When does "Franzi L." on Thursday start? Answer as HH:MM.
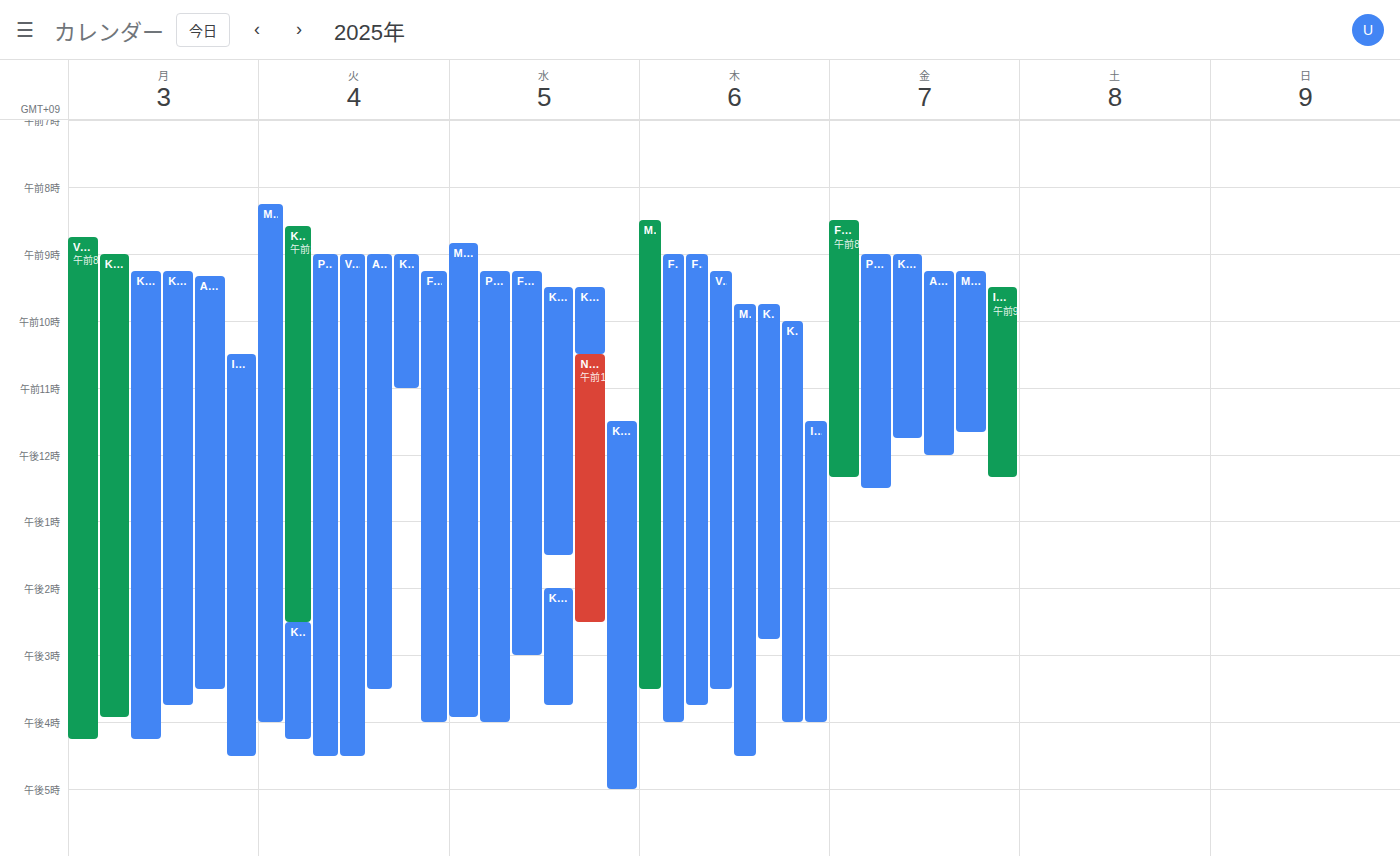
09:00